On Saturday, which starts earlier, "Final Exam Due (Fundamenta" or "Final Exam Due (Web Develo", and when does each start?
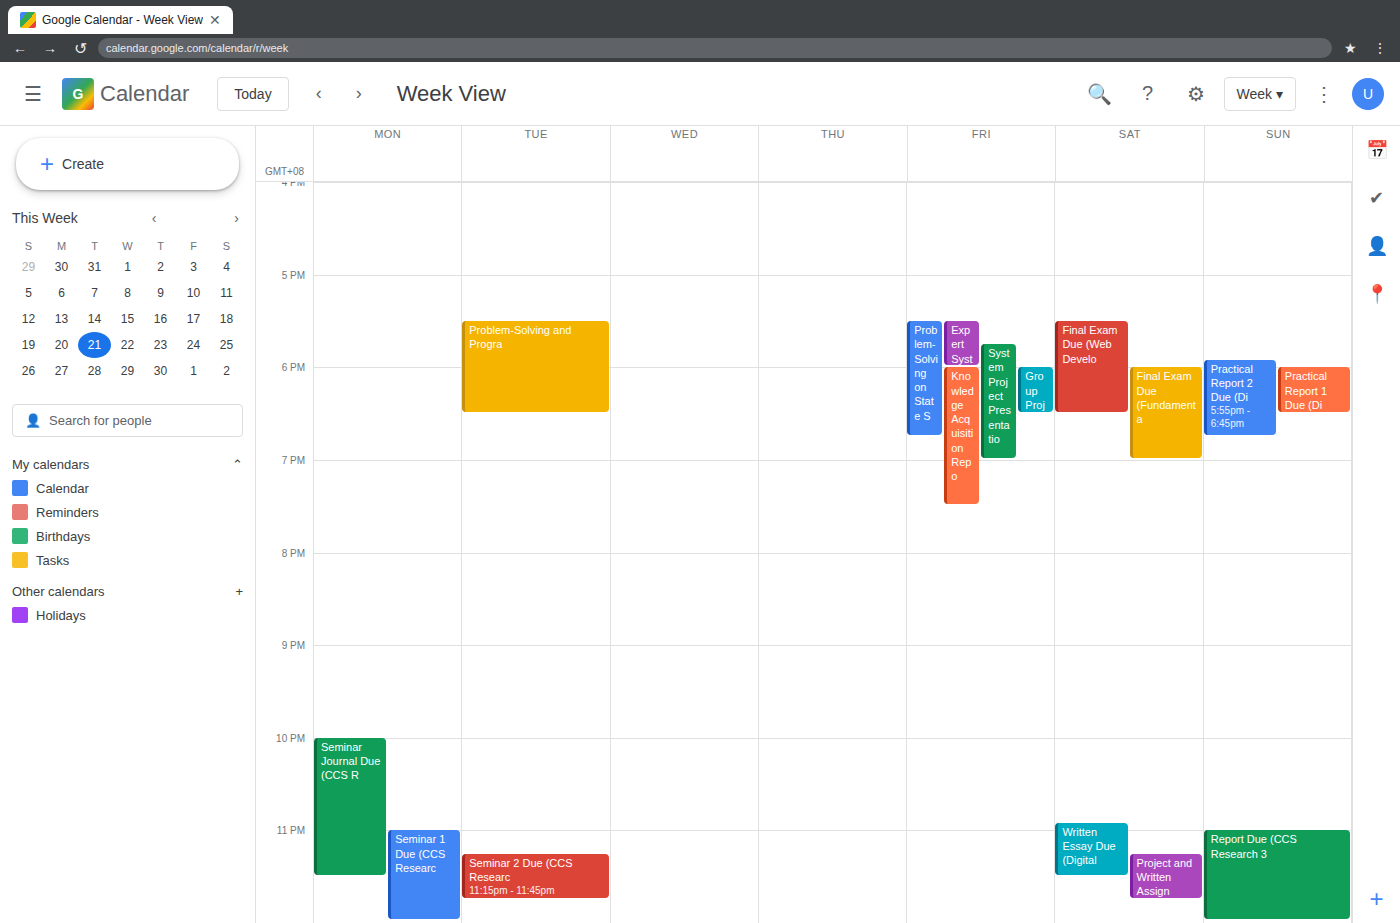
"Final Exam Due (Web Develo" 17:30; "Final Exam Due (Fundamenta" 18:00.